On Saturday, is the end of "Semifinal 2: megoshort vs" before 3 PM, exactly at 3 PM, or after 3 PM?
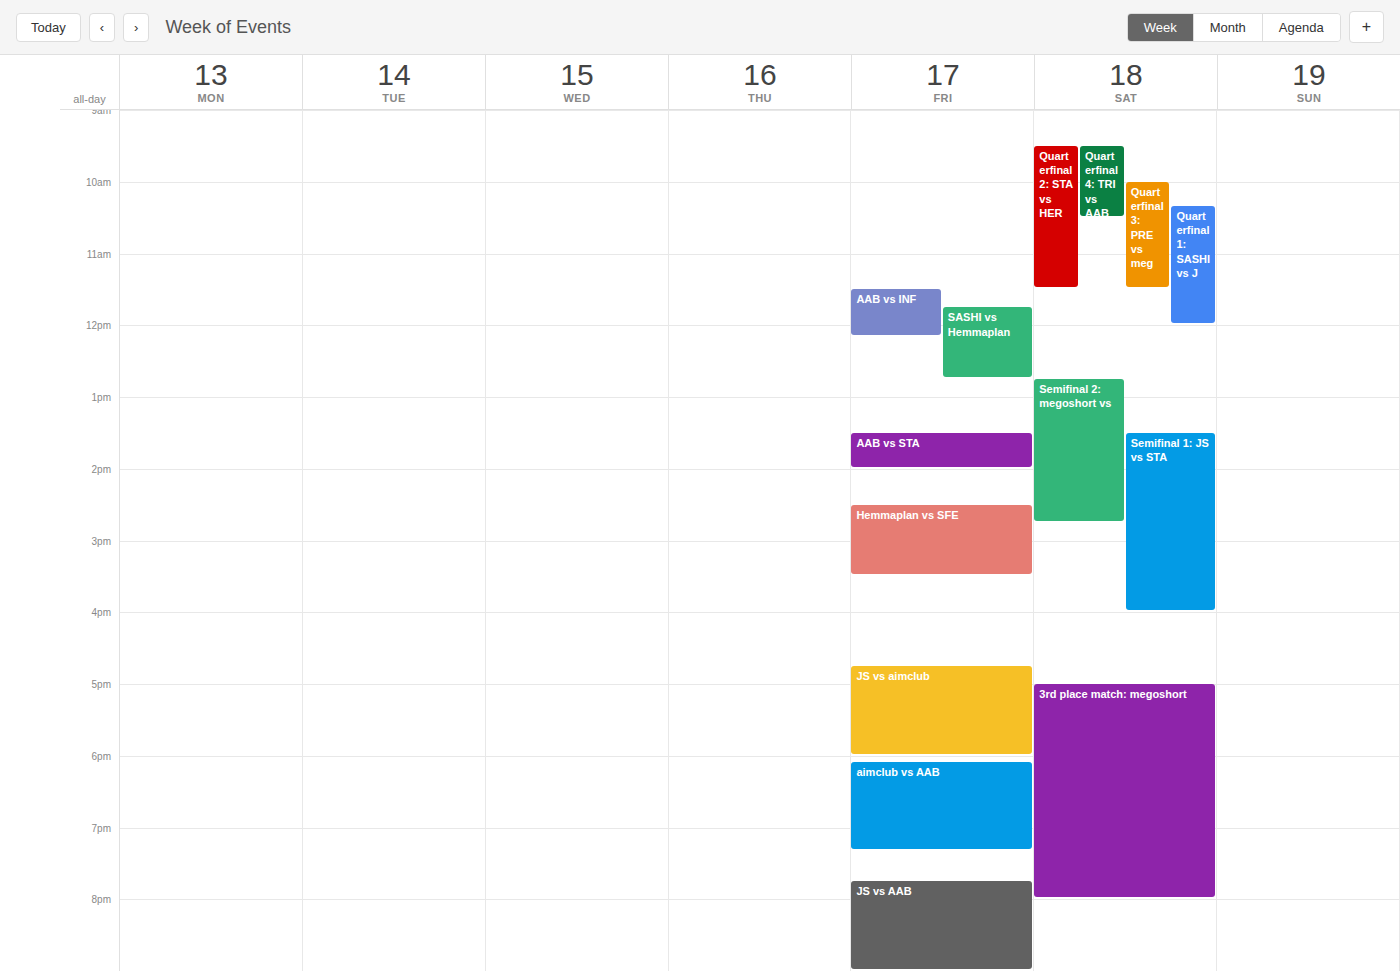
2:45 PM -- before 3 PM, 15 minutes above the 3 PM line.